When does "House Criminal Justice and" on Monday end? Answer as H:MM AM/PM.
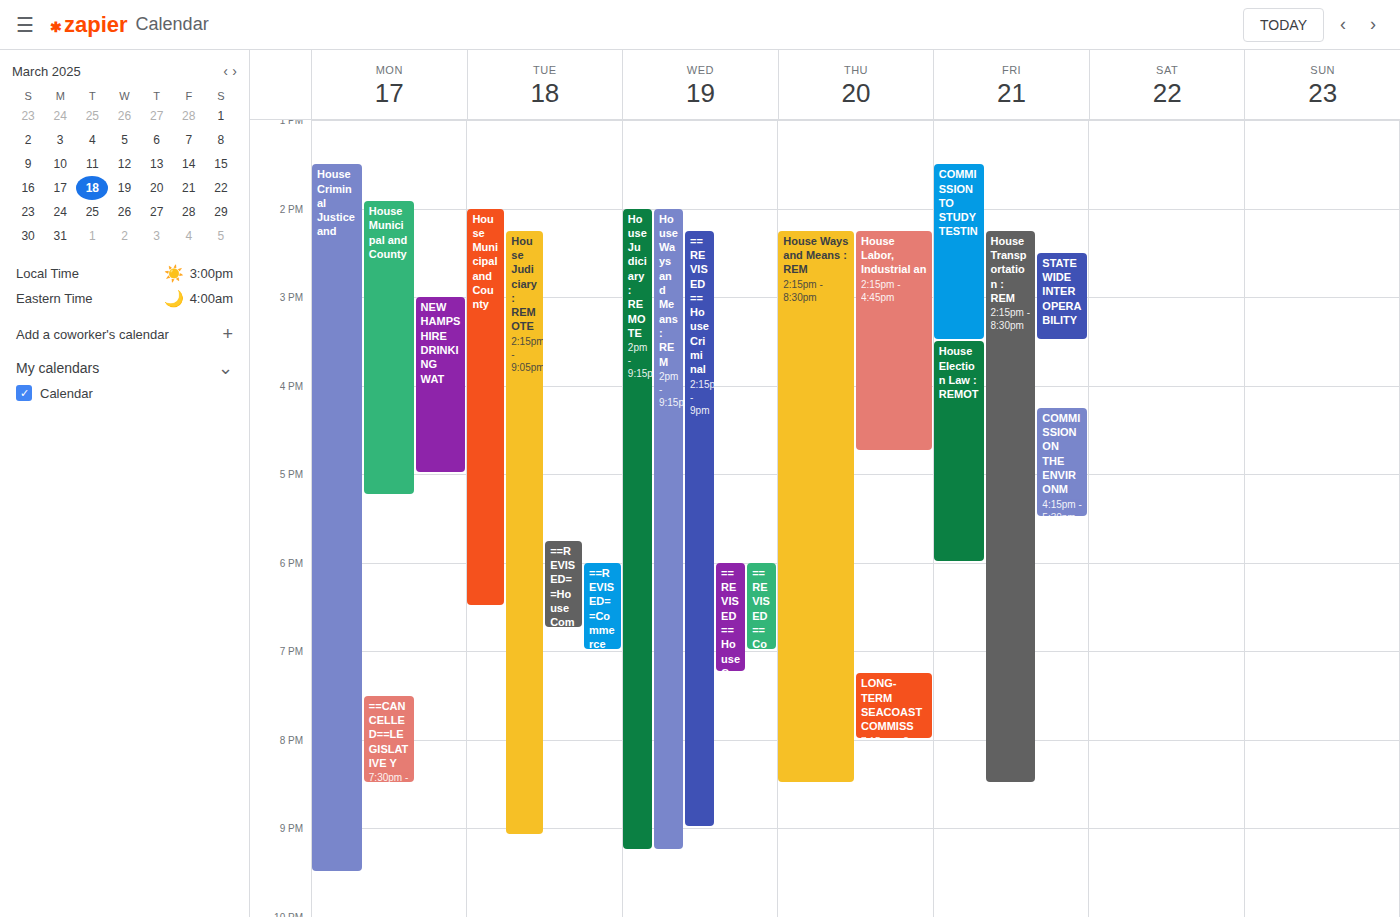
9:30 PM